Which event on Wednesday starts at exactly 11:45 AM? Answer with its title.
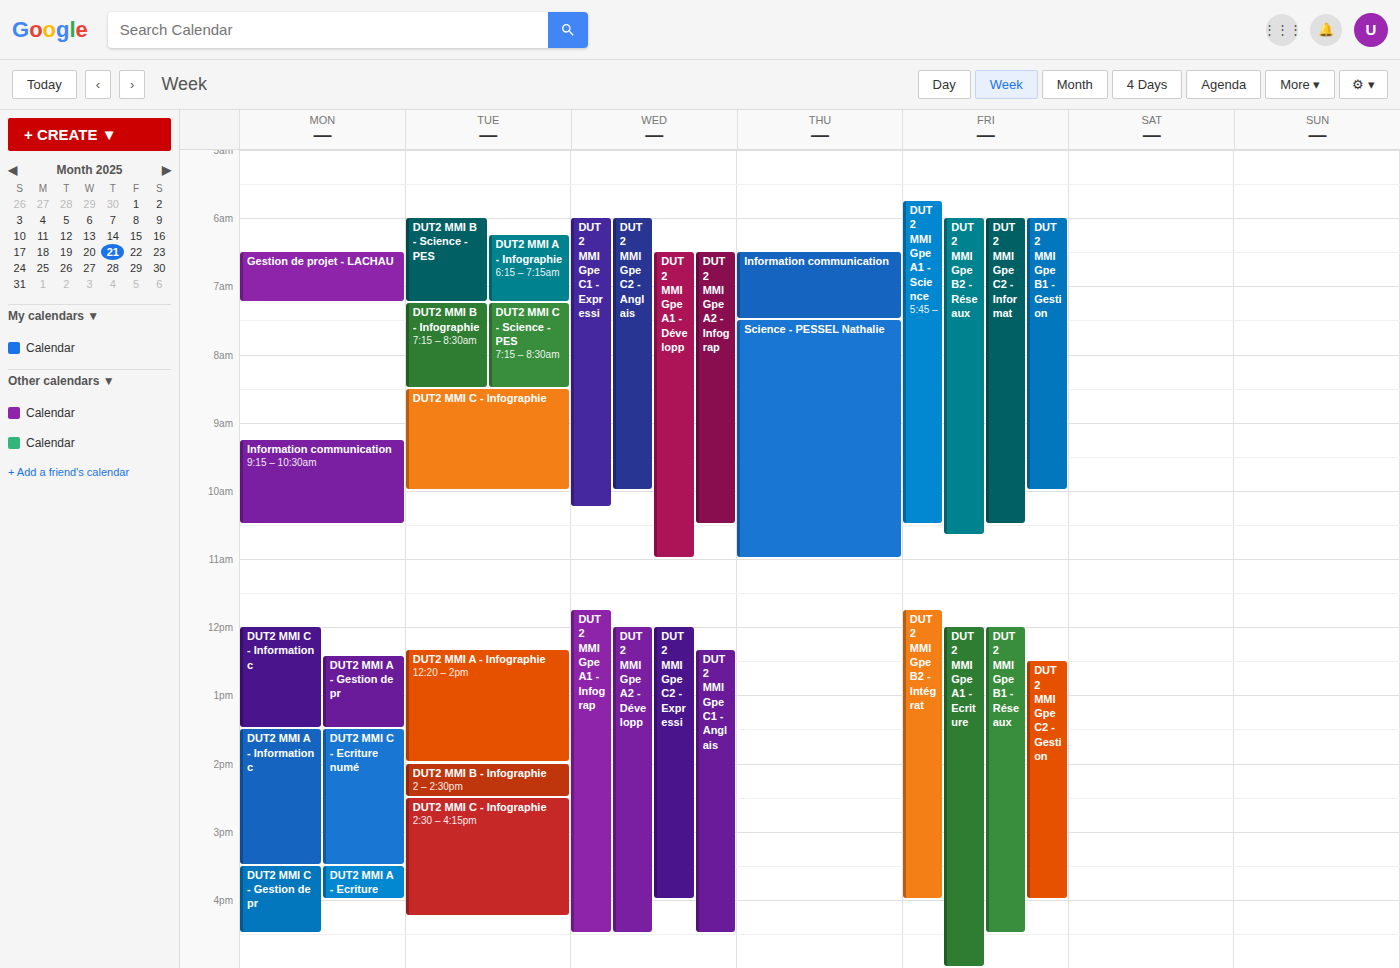
"DUT2 MMI Gpe A1 - Infograp"